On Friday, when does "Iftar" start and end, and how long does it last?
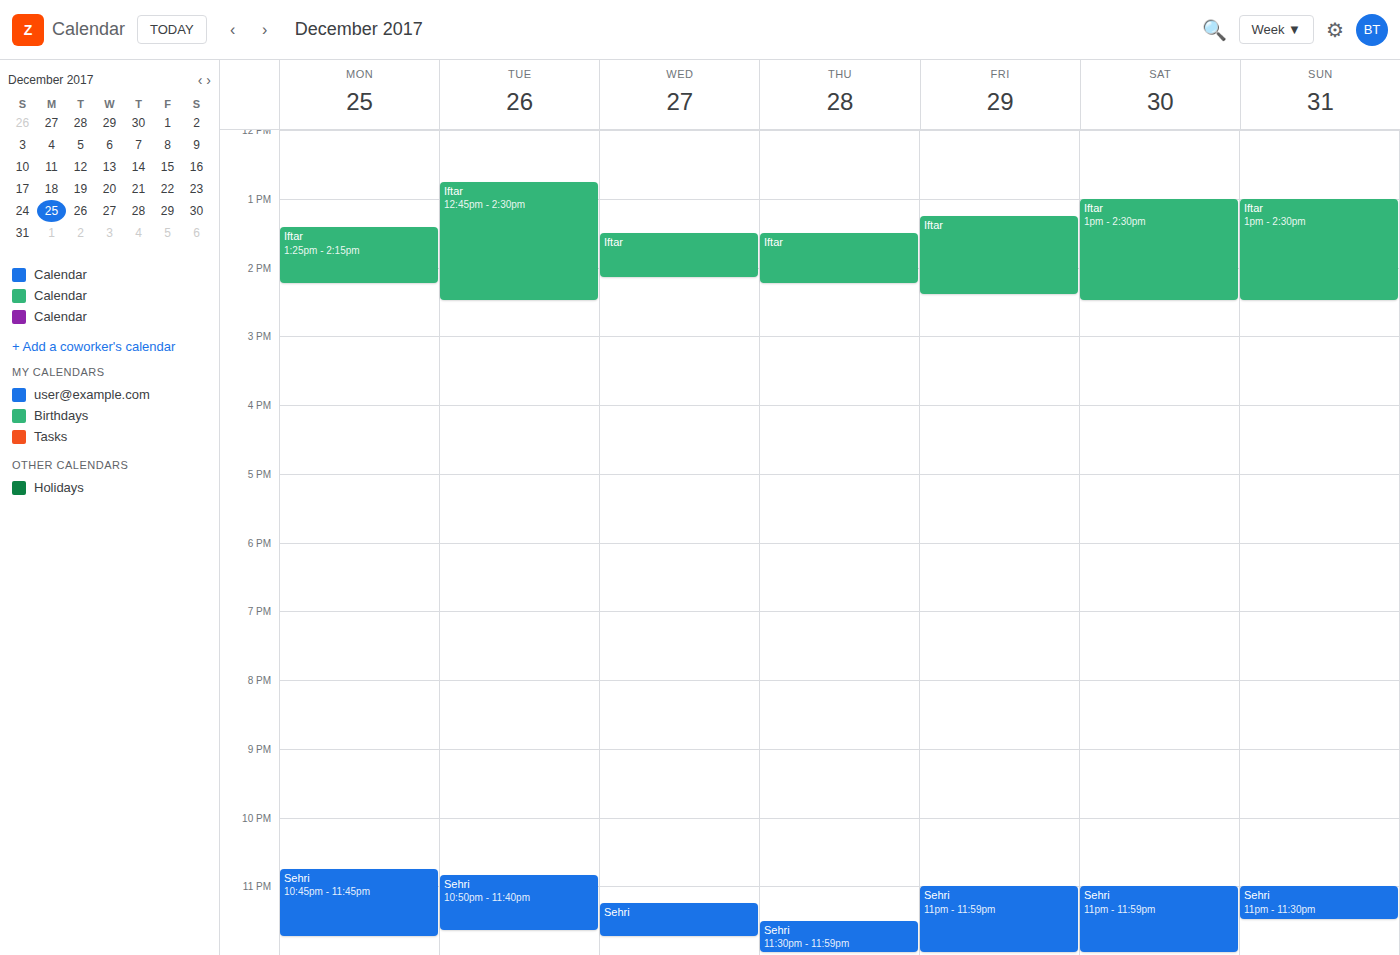
1:15 PM to 2:25 PM, 1 hour 10 minutes